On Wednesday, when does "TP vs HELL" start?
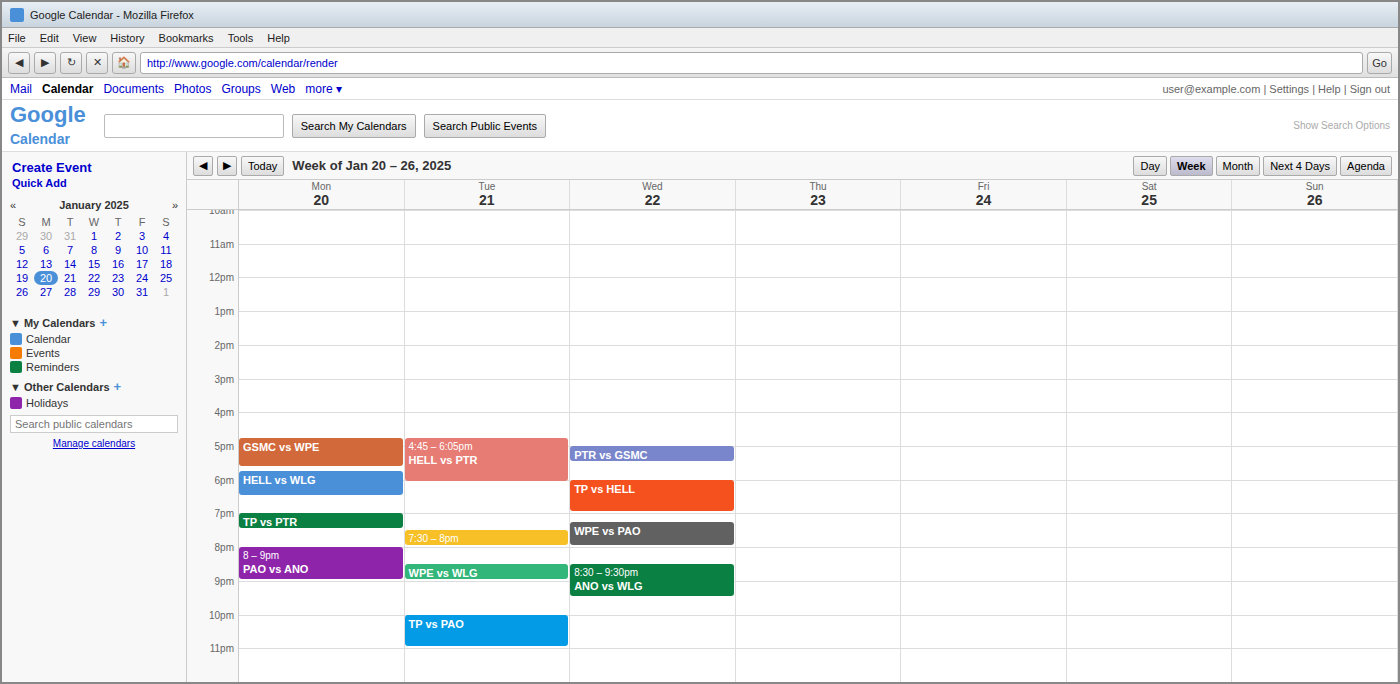
18:00